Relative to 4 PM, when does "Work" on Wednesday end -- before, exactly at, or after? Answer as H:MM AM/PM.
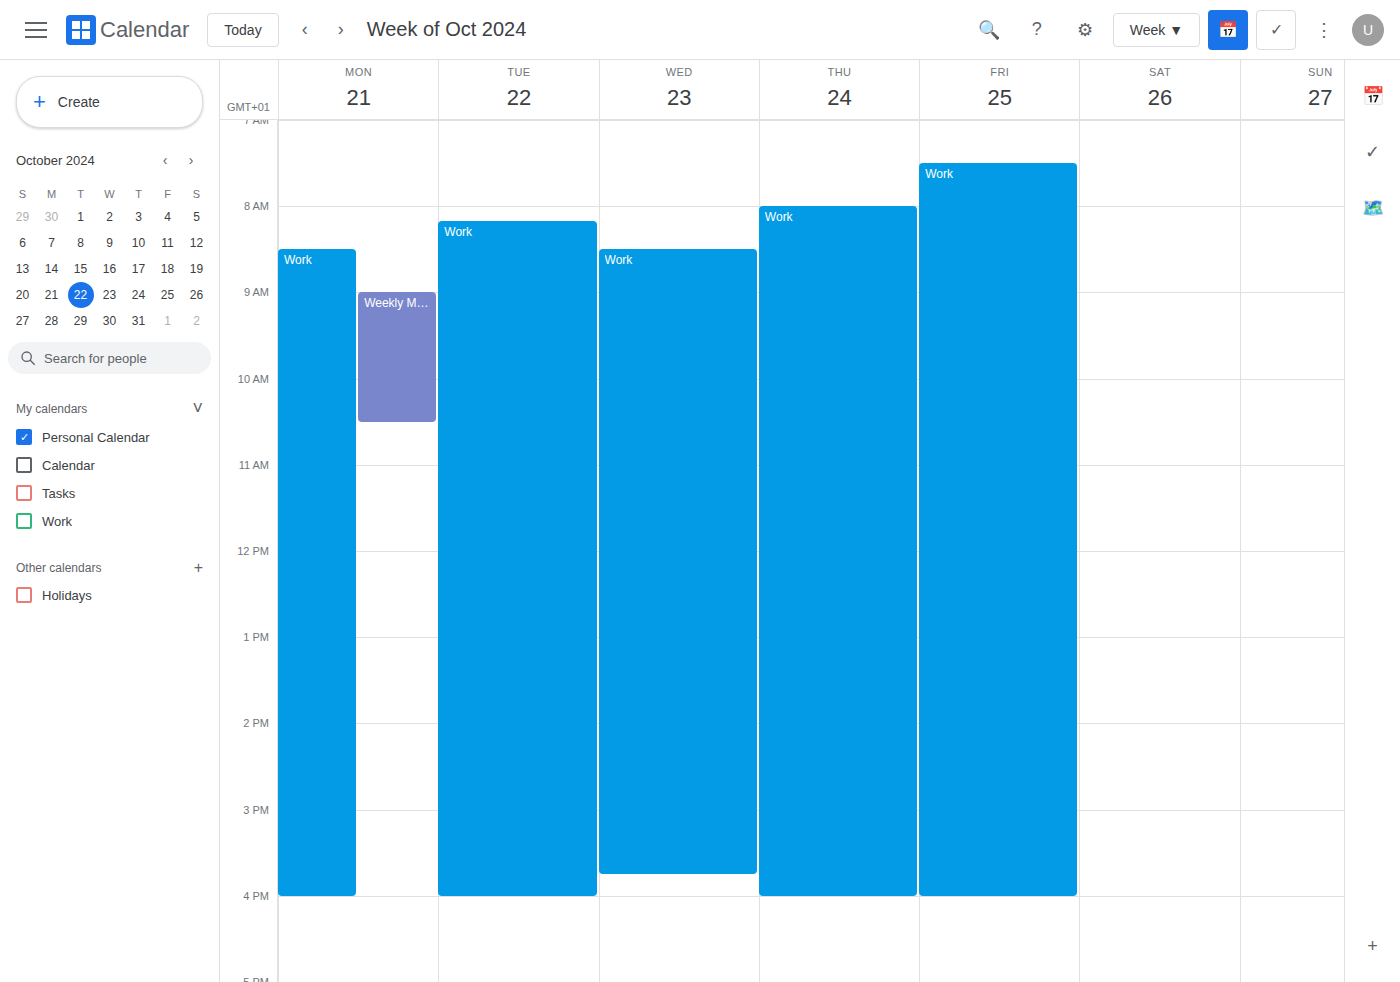
3:45 PM -- before 4 PM, 15 minutes above the 4 PM line.